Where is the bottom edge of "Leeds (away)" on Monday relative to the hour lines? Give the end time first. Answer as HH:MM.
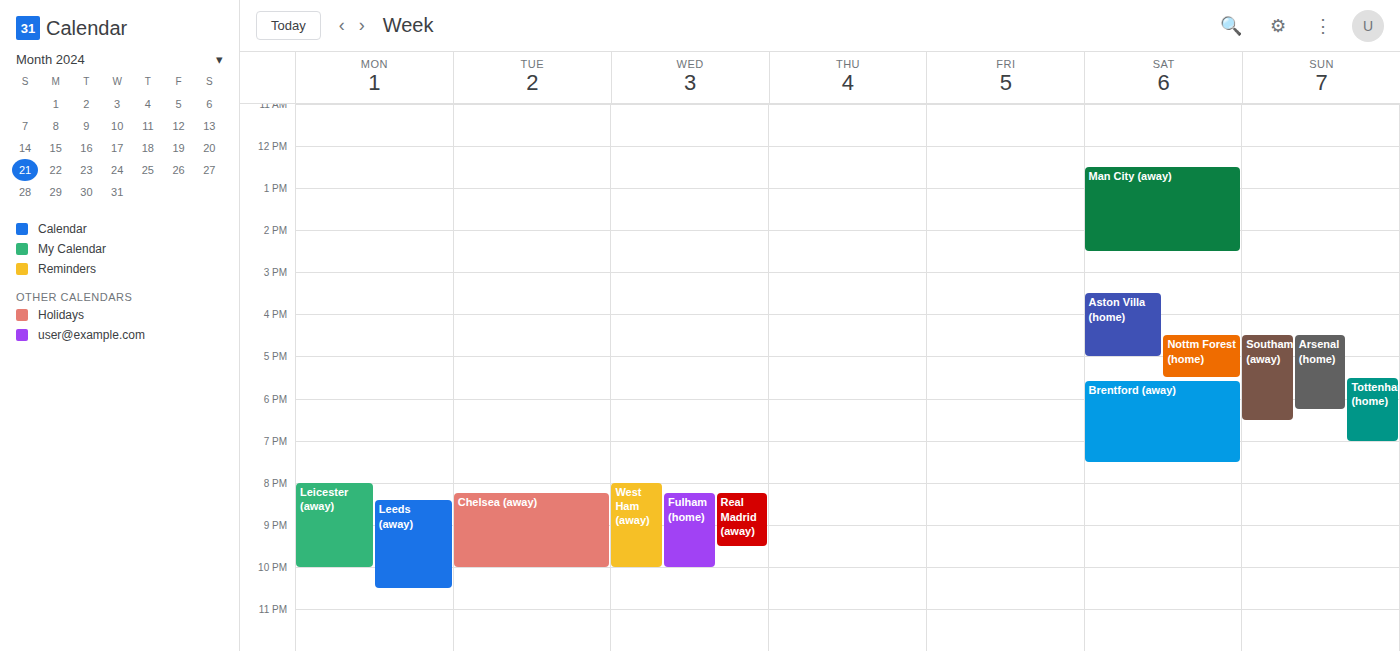
22:30 -- halfway between the 22:00 and 23:00 lines.